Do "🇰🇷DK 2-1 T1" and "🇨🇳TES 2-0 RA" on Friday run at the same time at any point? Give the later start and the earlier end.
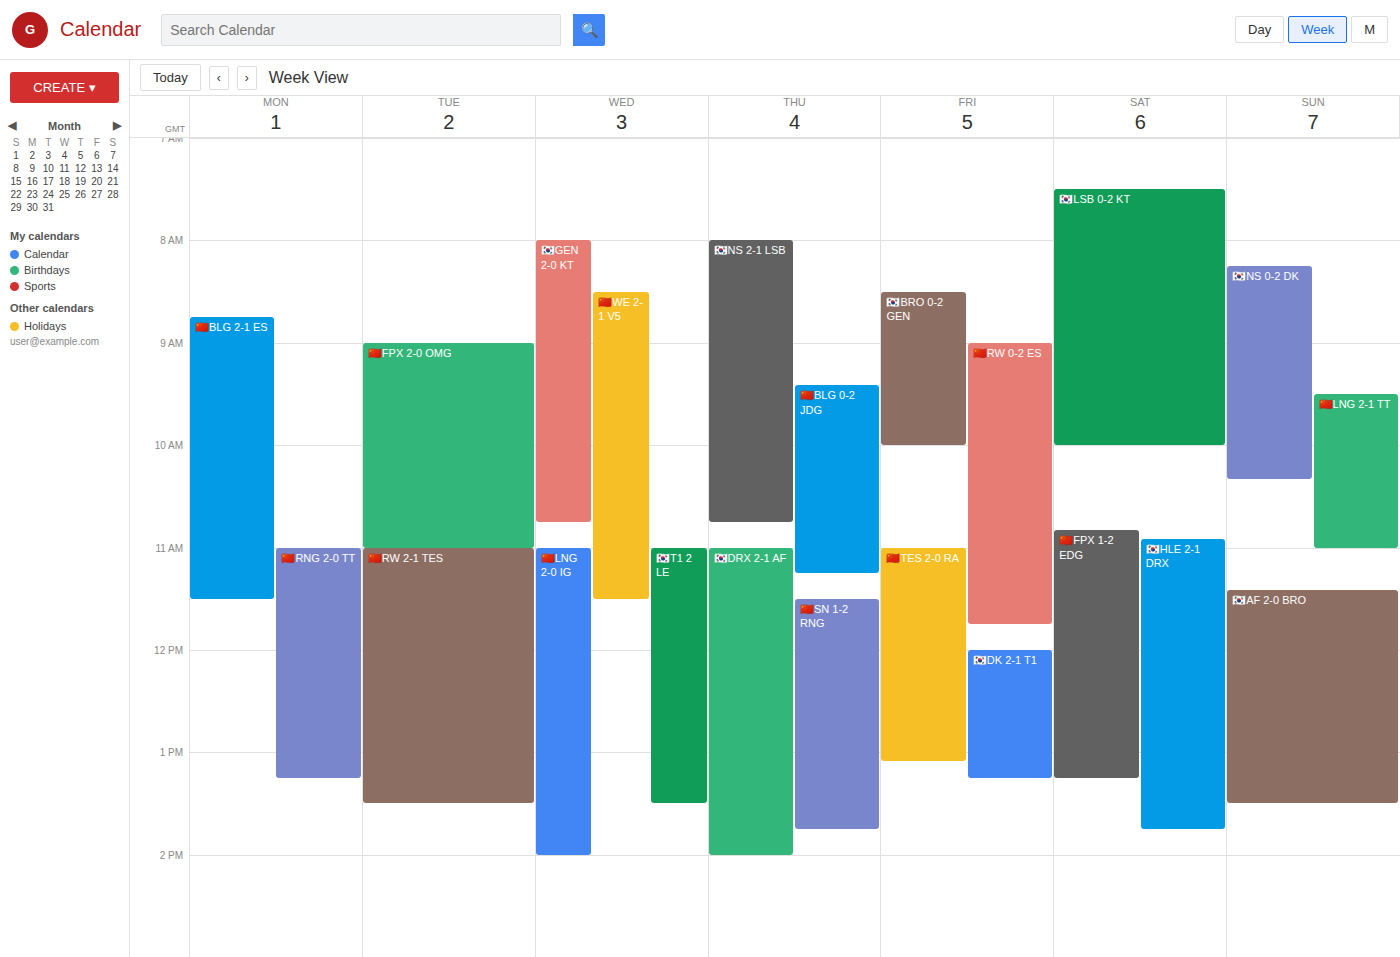
"🇰🇷DK 2-1 T1" starts at 12:00, before "🇨🇳TES 2-0 RA" ends at 13:05 -- they overlap.